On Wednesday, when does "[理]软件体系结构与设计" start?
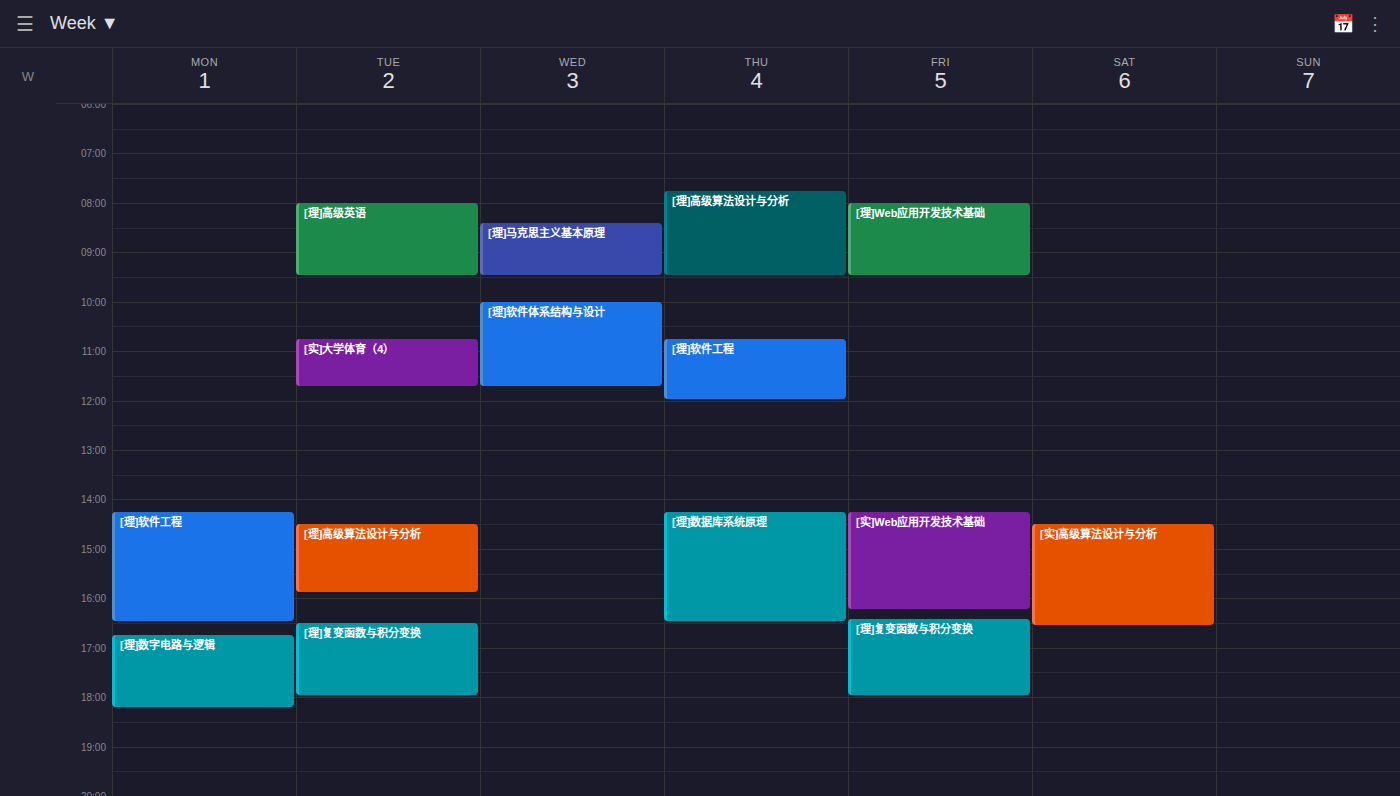
10:00 AM